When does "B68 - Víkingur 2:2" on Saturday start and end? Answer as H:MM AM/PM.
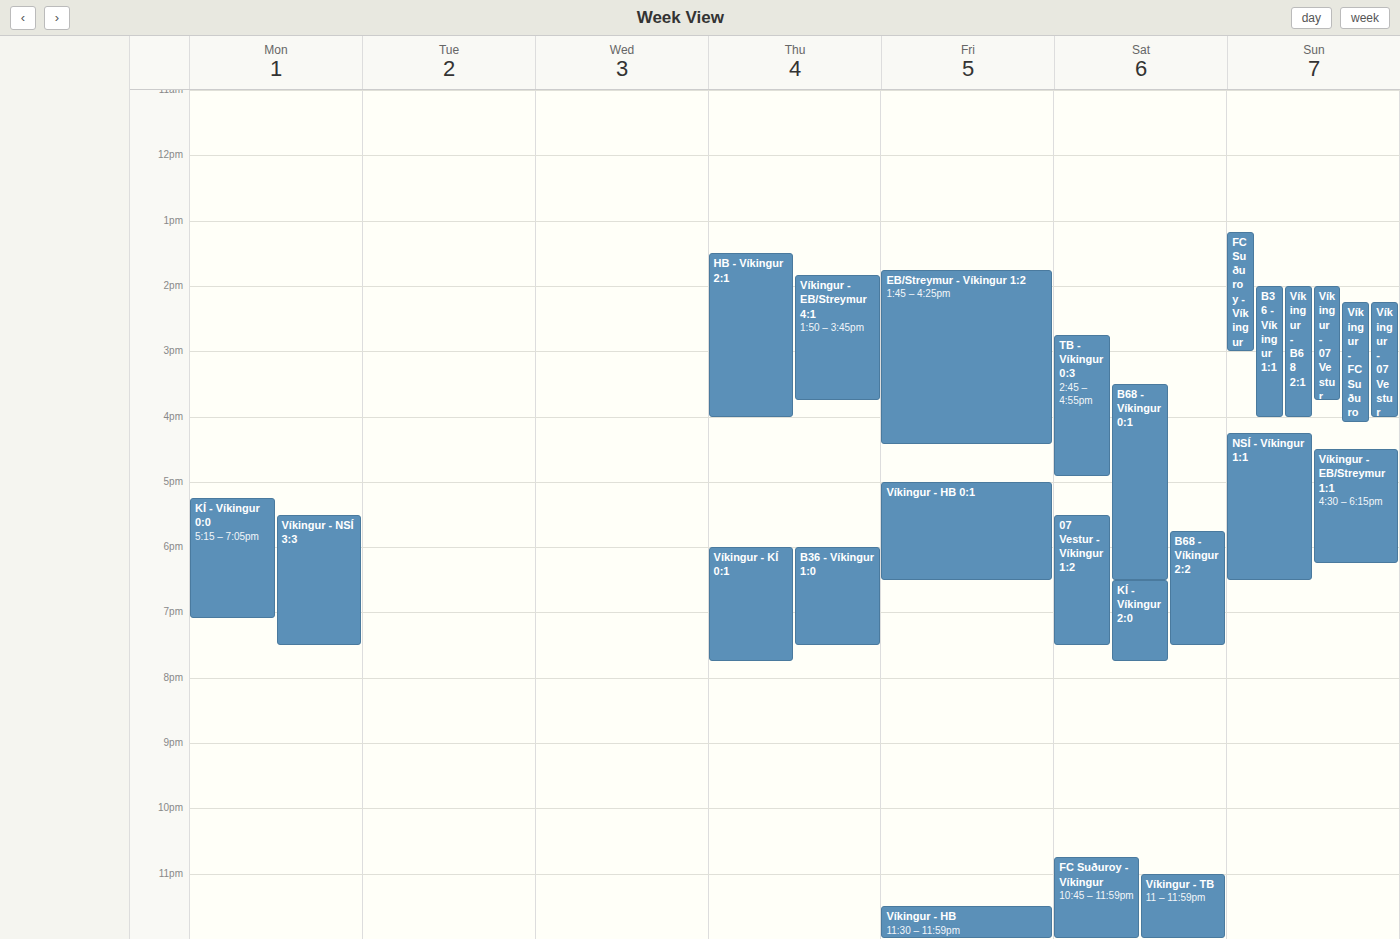
5:45 PM to 7:30 PM